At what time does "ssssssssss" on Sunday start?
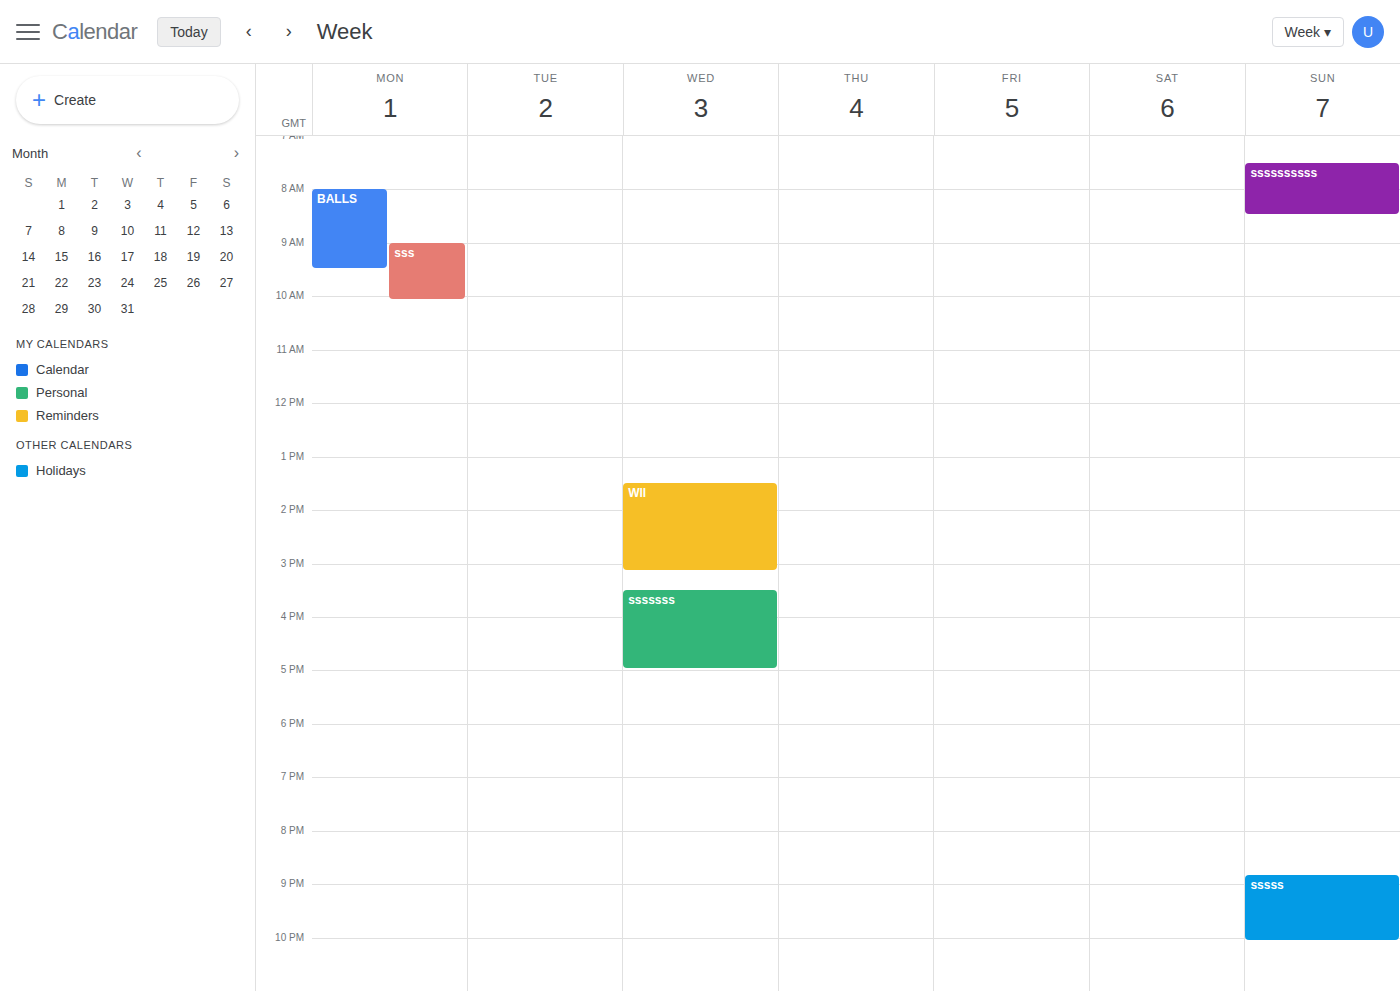
7:30 AM